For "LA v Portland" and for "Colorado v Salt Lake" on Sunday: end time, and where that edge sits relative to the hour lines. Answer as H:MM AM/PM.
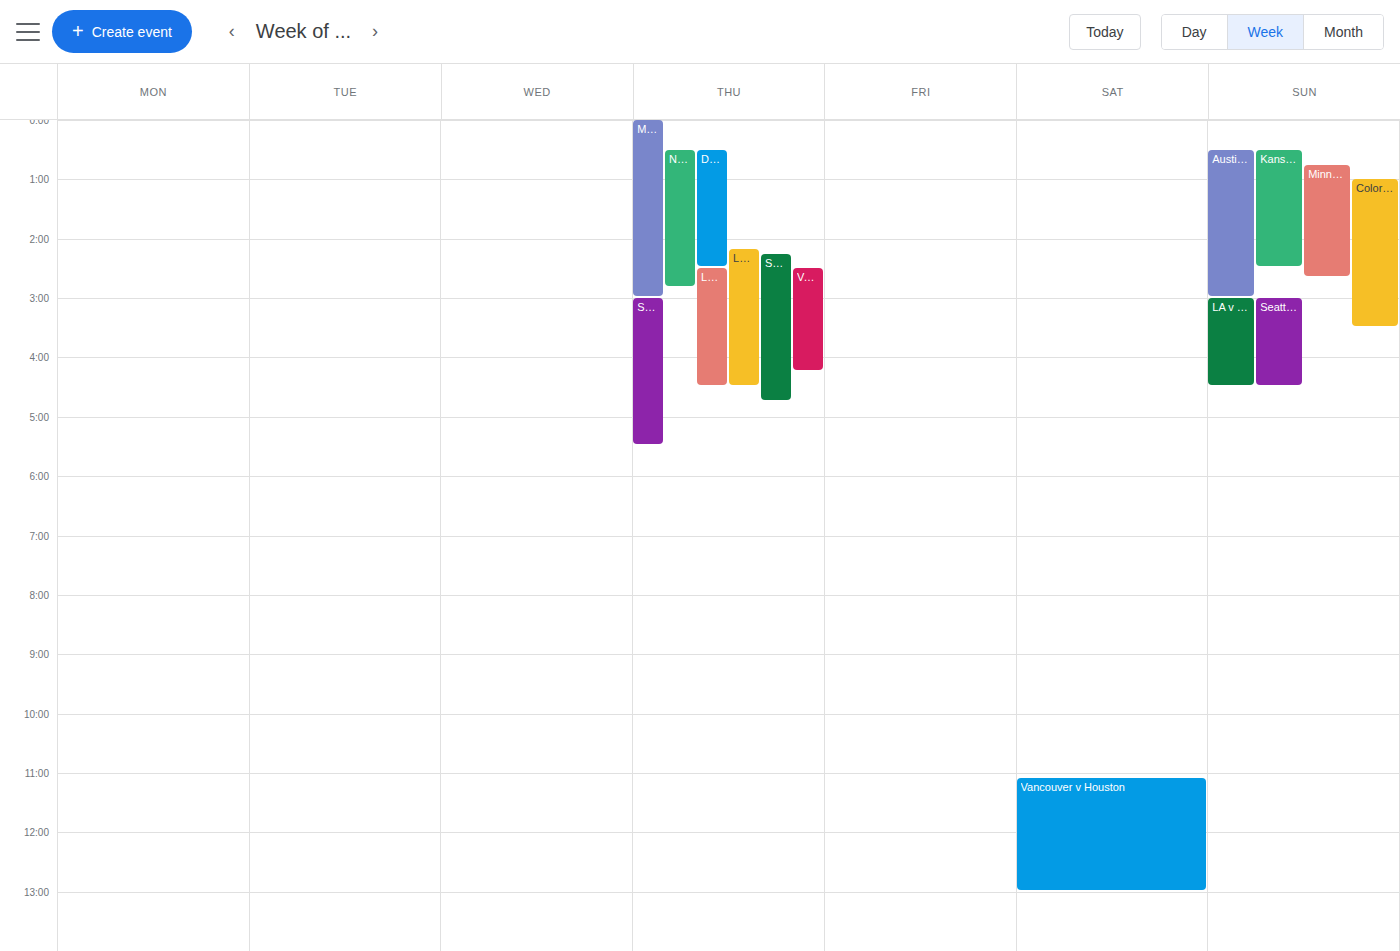
"LA v Portland": 4:30 AM, halfway between the 4 AM and 5 AM lines. "Colorado v Salt Lake": 3:30 AM, halfway between the 3 AM and 4 AM lines.